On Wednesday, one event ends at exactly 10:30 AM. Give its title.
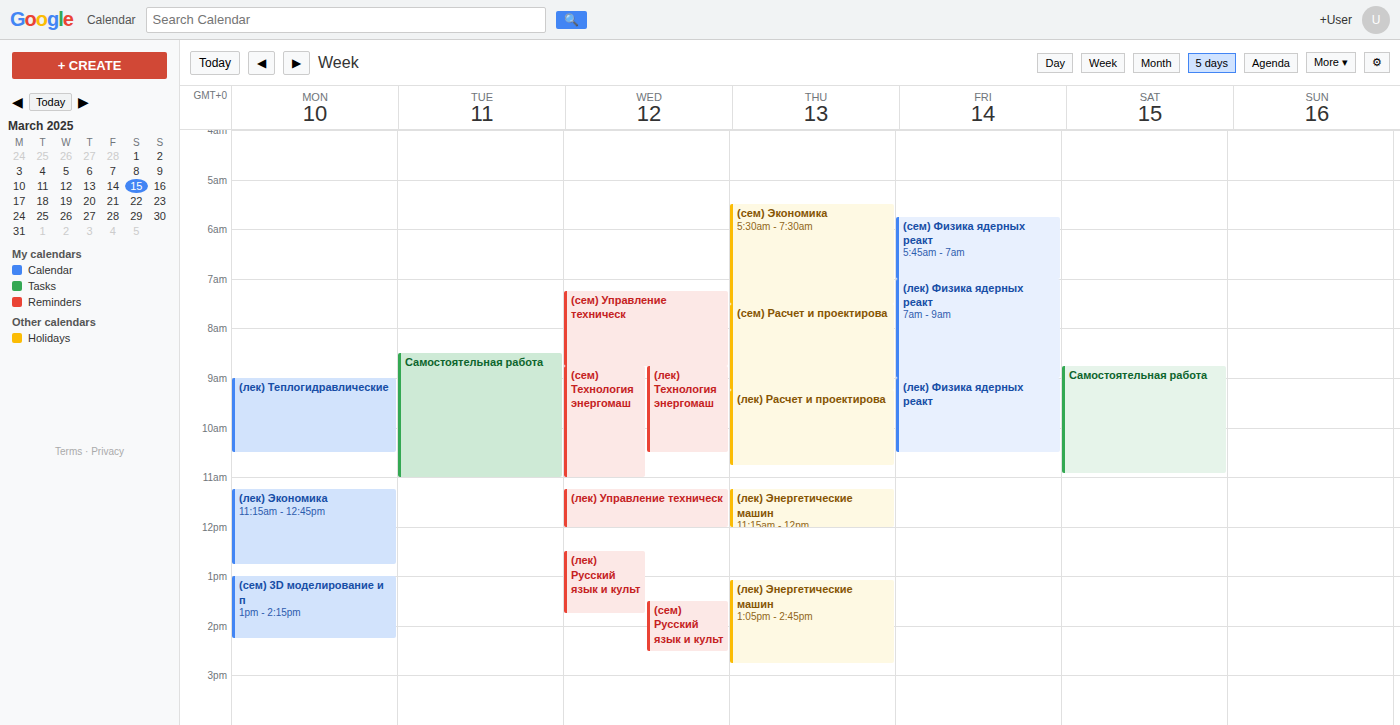
"(лек) Технология энергомаш"